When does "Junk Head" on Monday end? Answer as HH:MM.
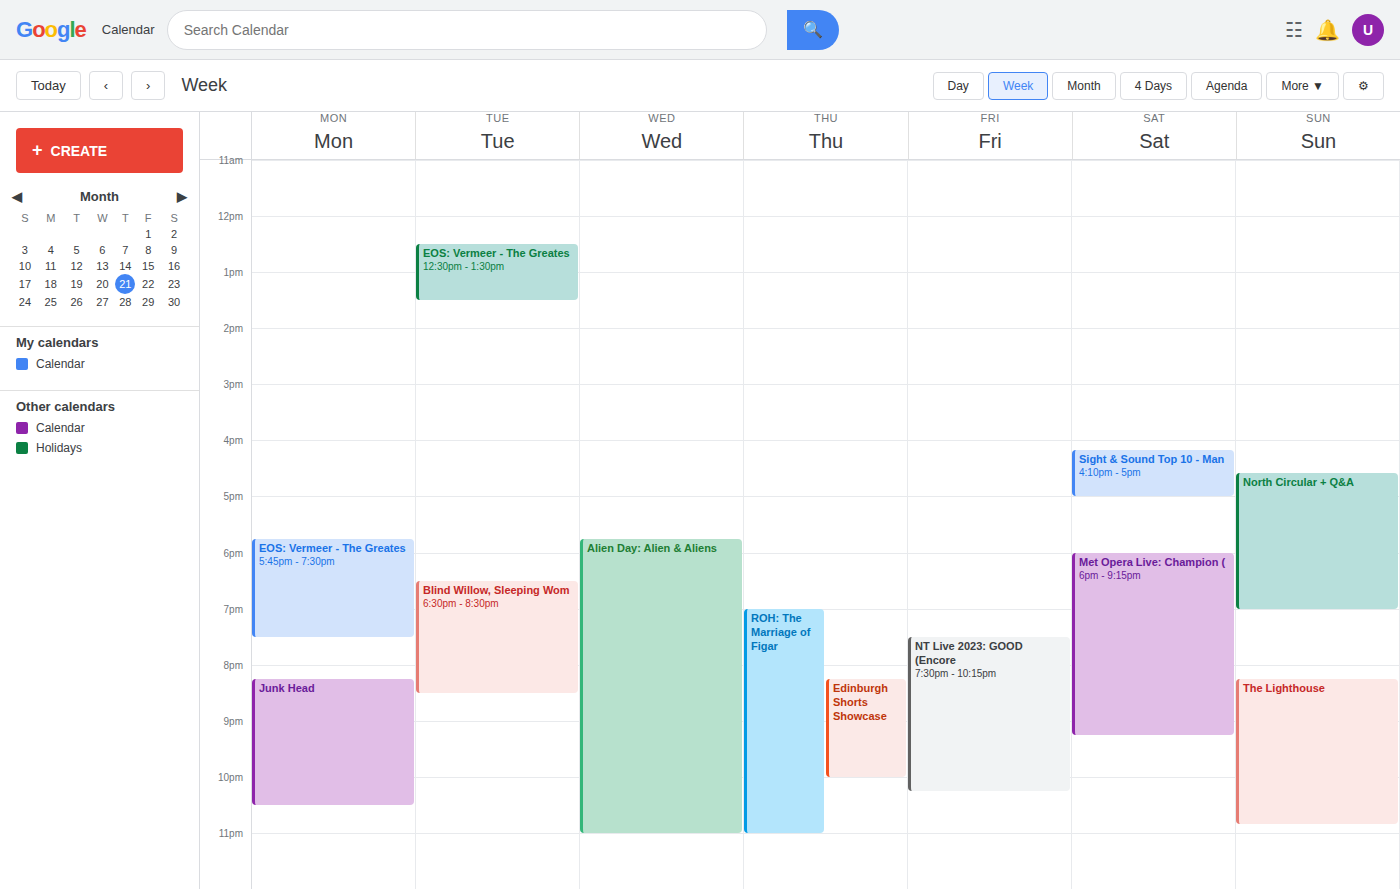
22:30